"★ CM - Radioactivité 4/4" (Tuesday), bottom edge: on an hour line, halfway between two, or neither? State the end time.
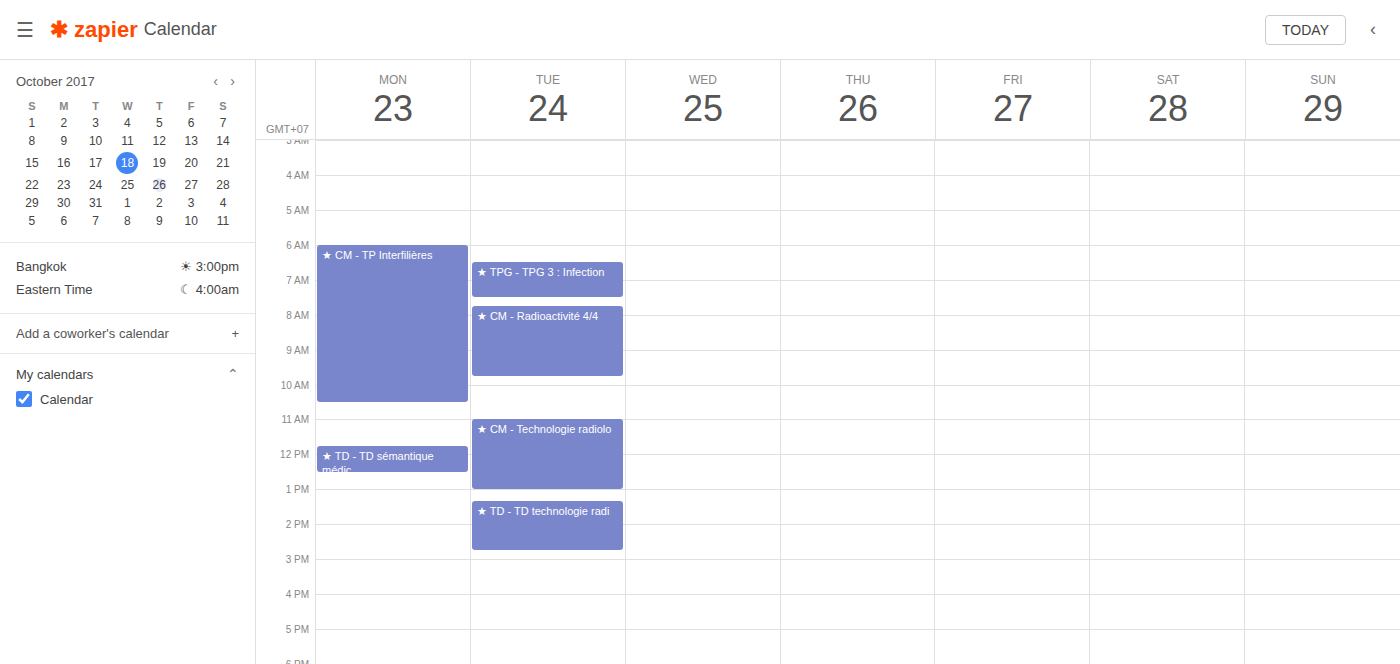
9:45 AM -- neither: three quarters of the way from the 9 AM line to the 10 AM line.